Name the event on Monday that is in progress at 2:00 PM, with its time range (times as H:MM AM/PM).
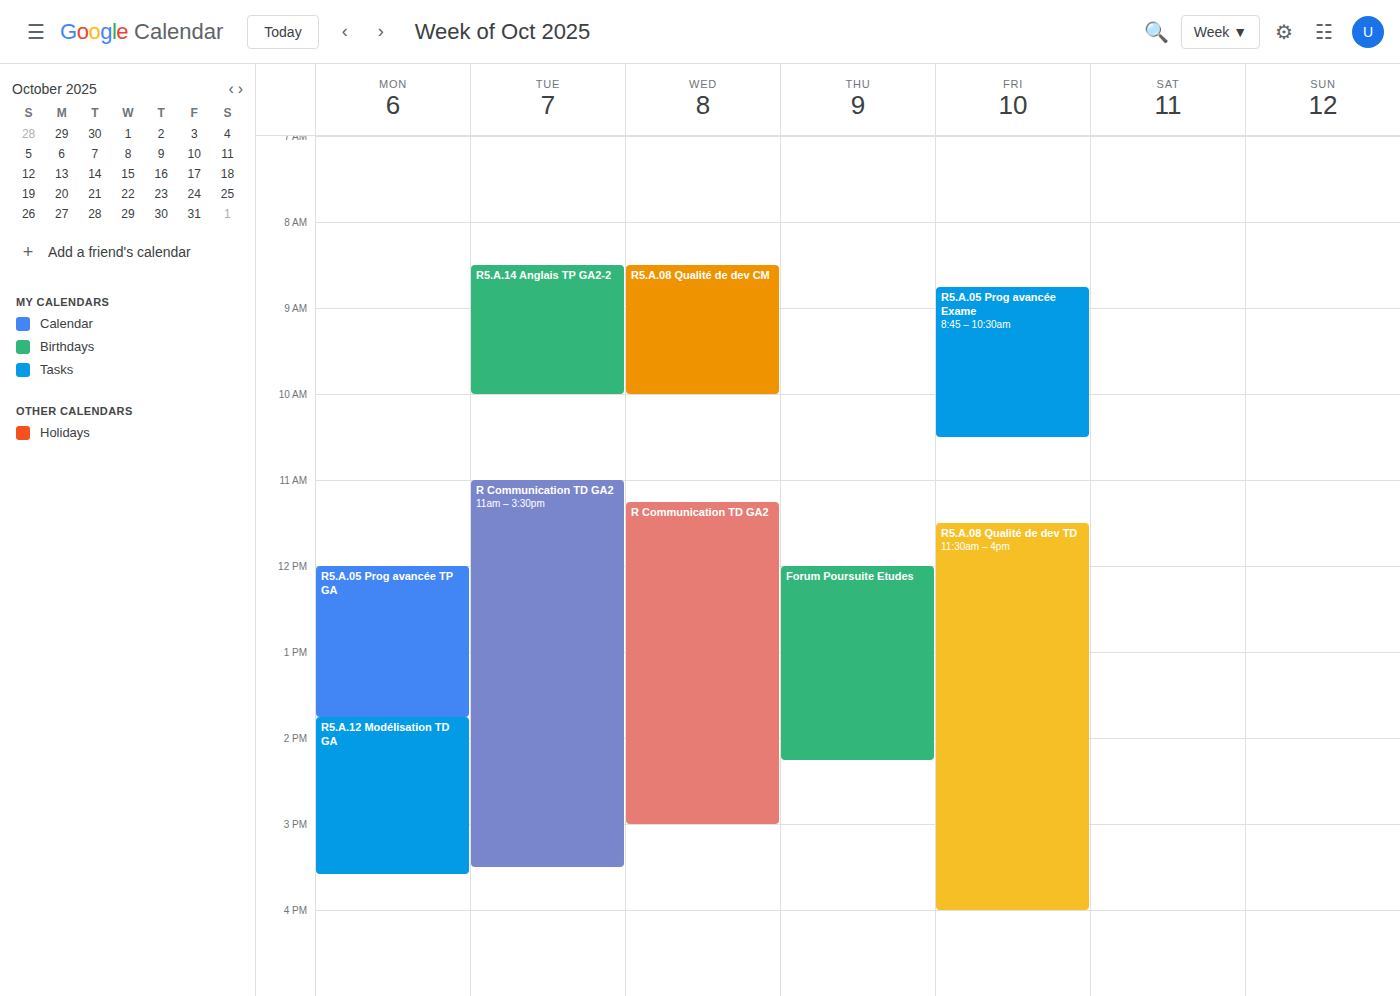
"R5.A.12 Modélisation TD GA", 1:45 PM to 3:35 PM